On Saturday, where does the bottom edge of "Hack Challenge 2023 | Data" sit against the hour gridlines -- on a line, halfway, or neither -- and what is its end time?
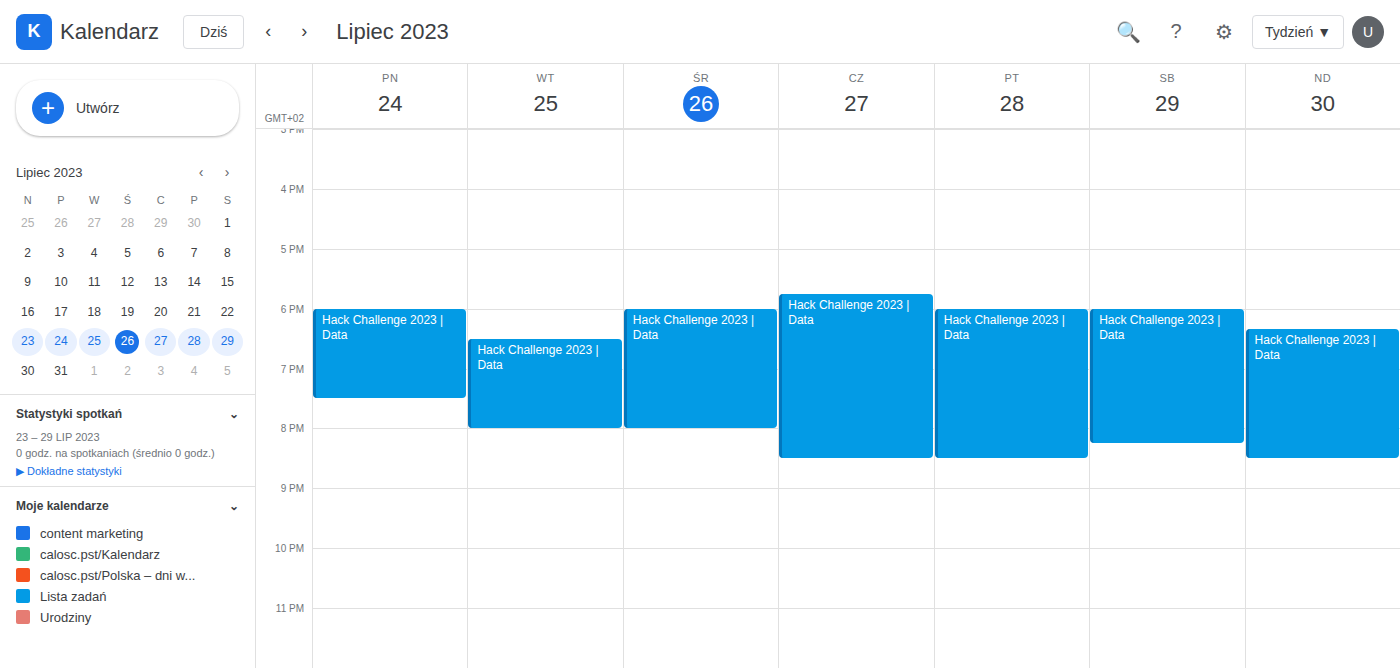
8:15 PM -- neither: a quarter of the way from the 8 PM line to the 9 PM line.